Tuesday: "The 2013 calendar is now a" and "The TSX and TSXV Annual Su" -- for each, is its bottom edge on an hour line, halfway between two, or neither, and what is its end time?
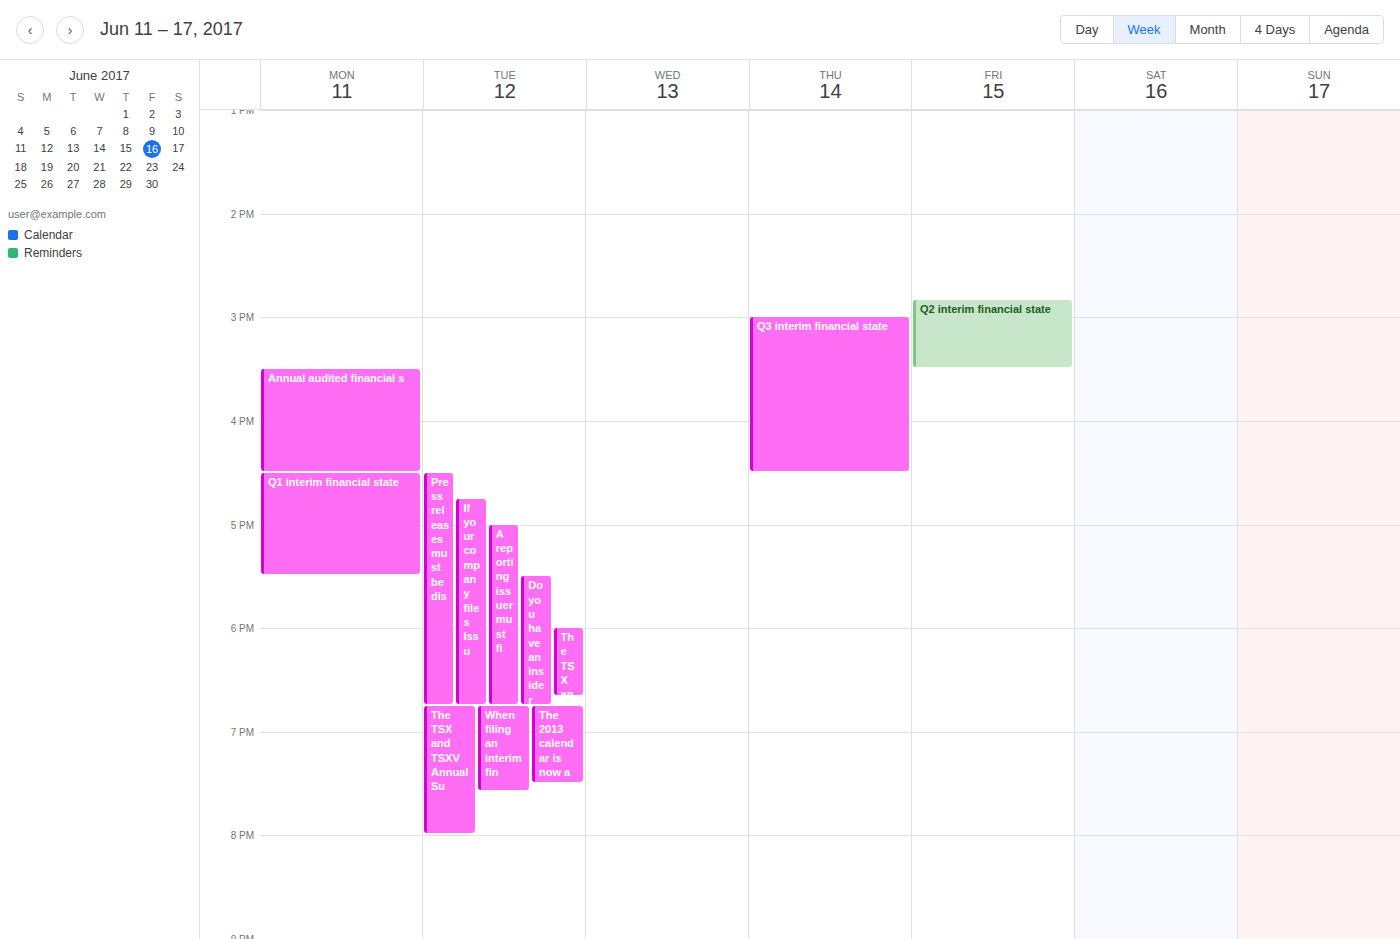
"The 2013 calendar is now a": 7:30 PM, halfway between the 7 PM and 8 PM lines. "The TSX and TSXV Annual Su": 8:00 PM, exactly on the 8 PM line.